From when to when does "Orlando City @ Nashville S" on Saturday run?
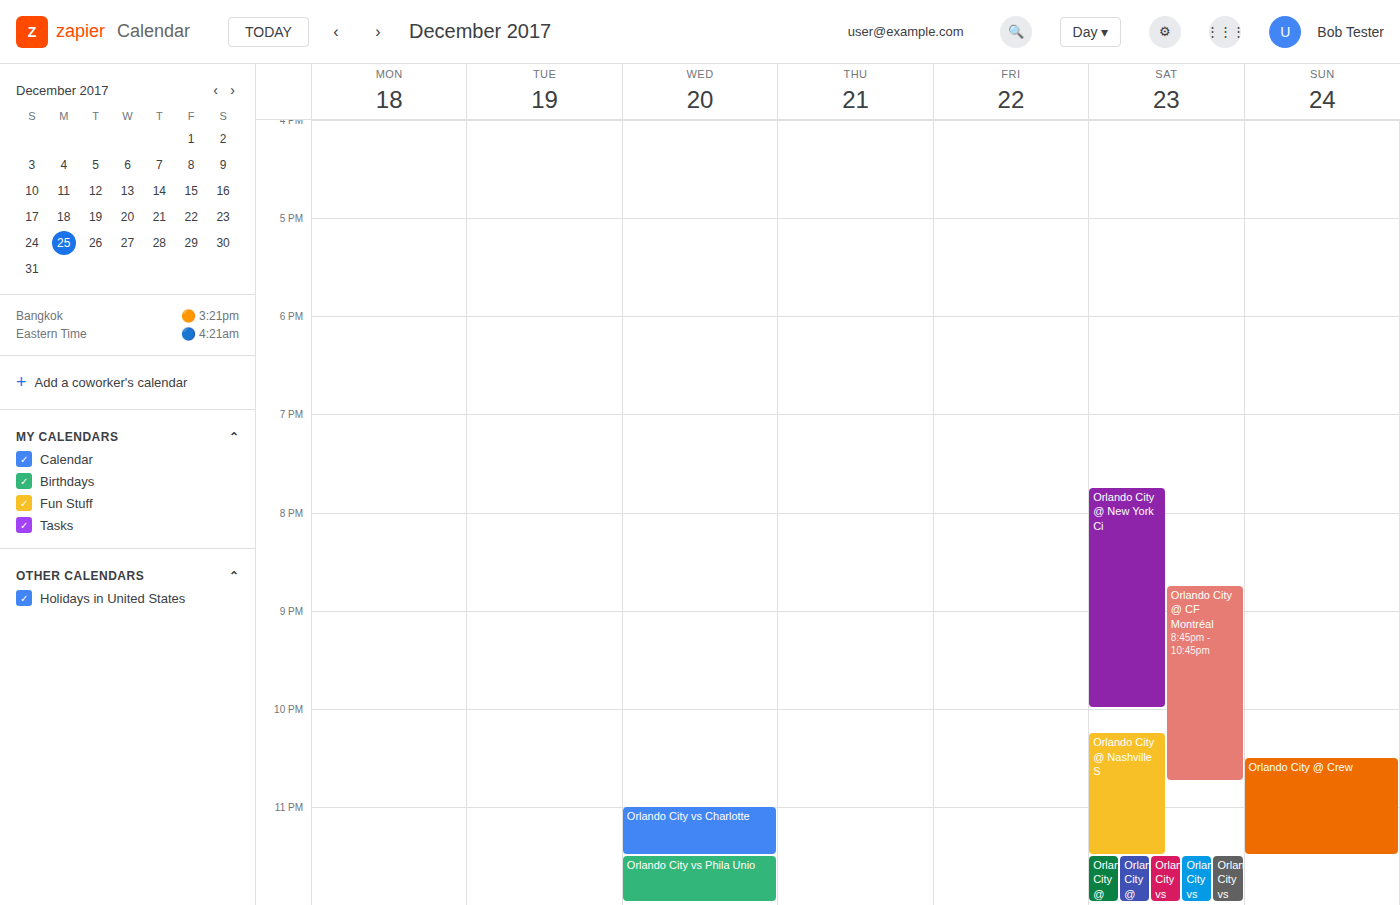
10:15 PM to 11:30 PM